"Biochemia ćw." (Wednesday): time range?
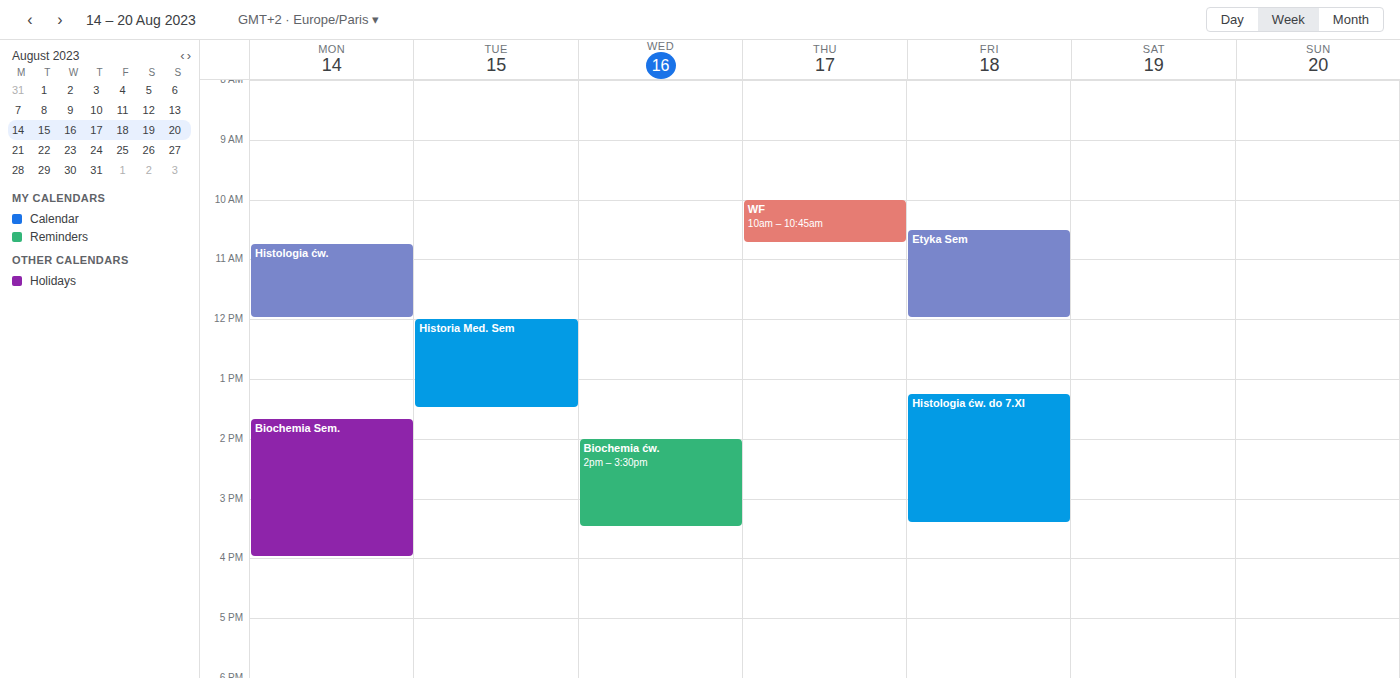
14:00 to 15:30